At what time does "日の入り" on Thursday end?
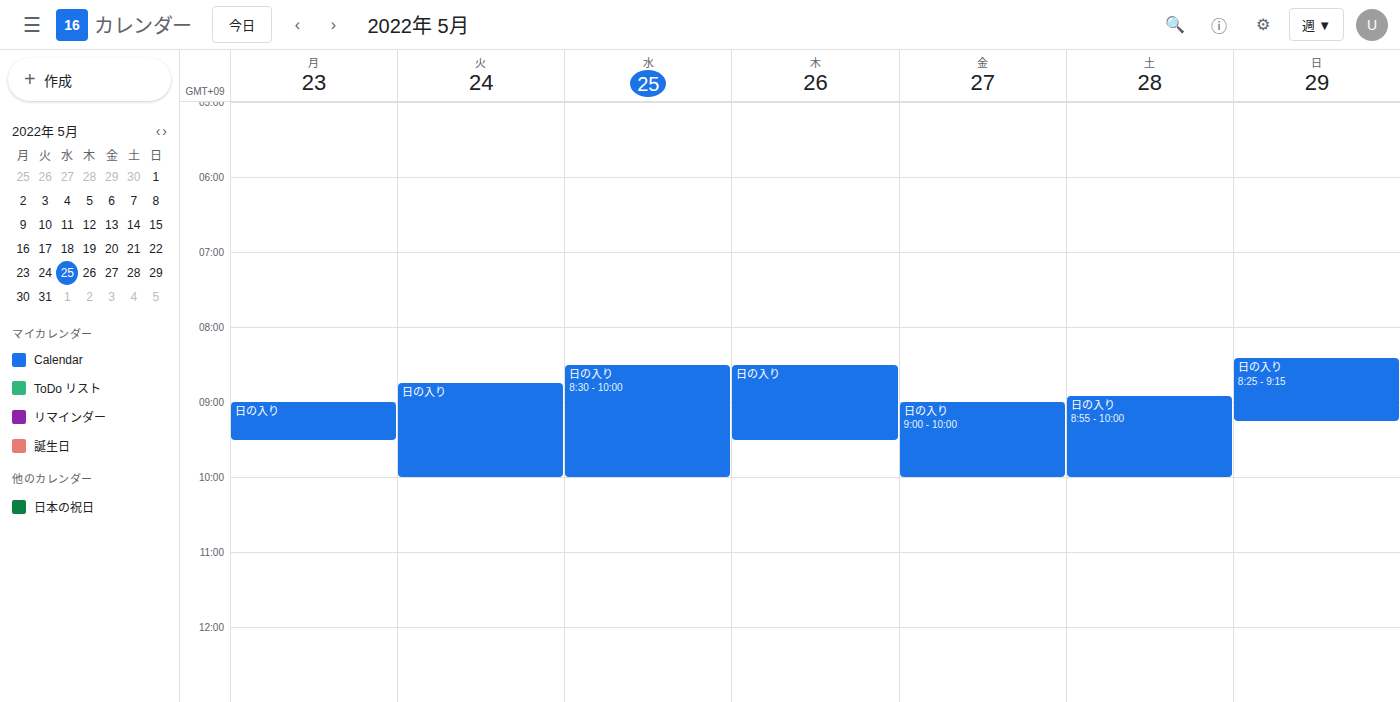
9:30 AM